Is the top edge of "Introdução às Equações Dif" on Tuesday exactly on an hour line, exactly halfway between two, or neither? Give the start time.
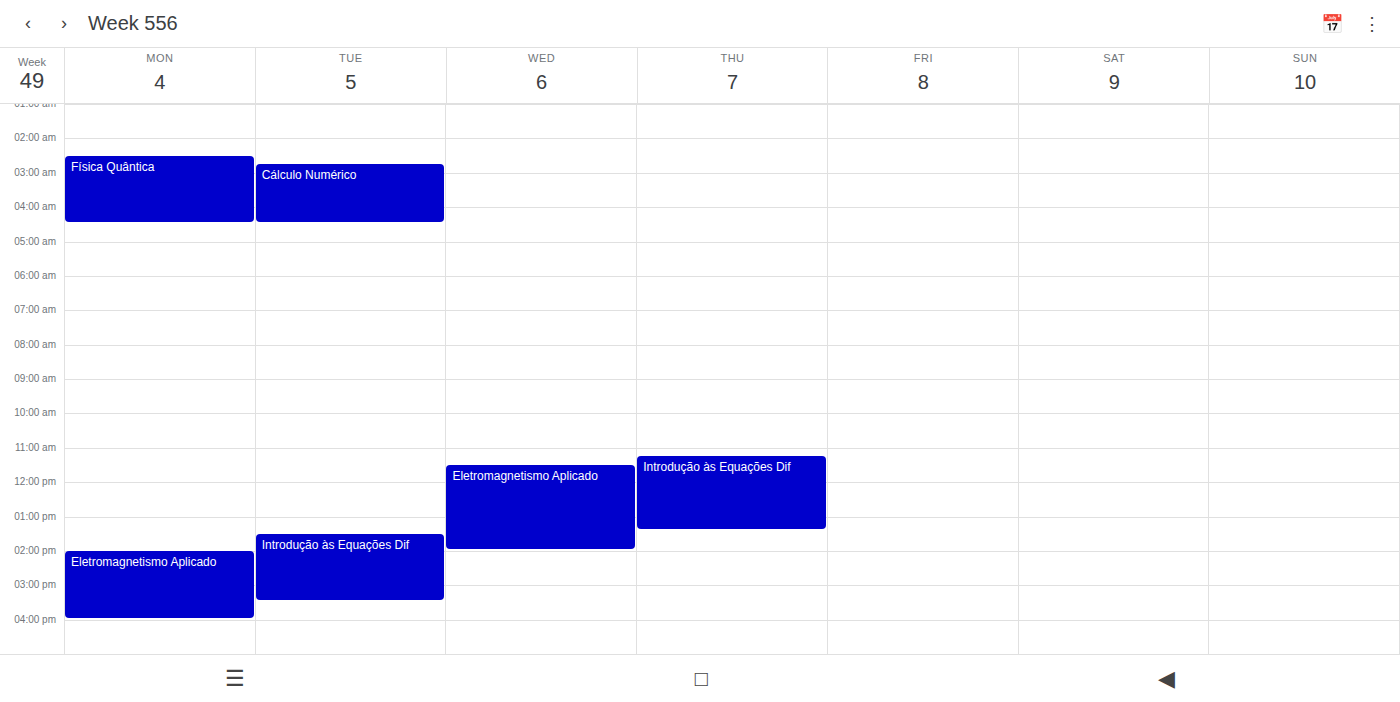
1:30 PM -- halfway between the 1 PM and 2 PM lines.